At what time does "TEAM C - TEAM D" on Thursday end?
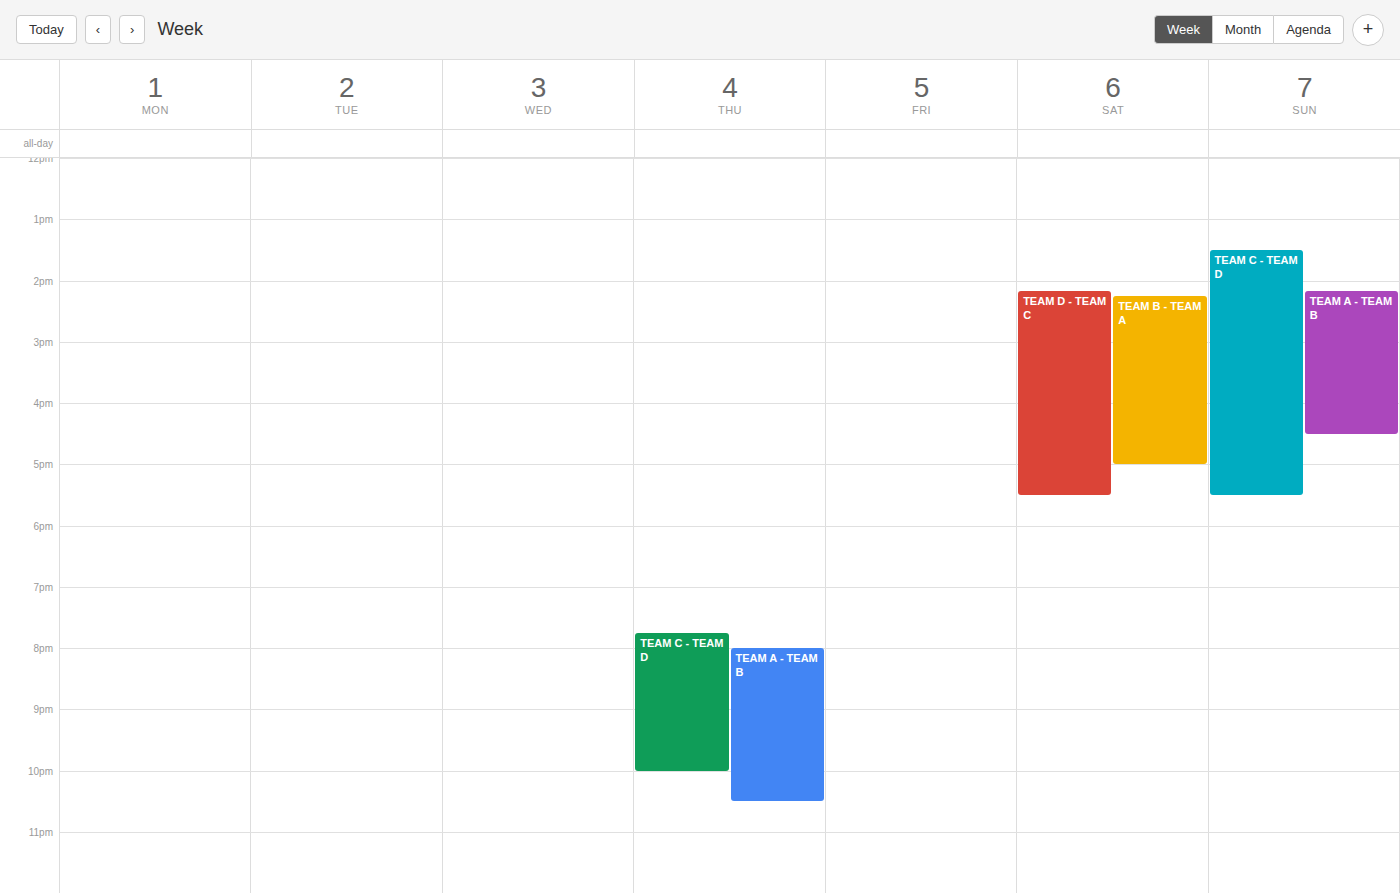
10:00 PM